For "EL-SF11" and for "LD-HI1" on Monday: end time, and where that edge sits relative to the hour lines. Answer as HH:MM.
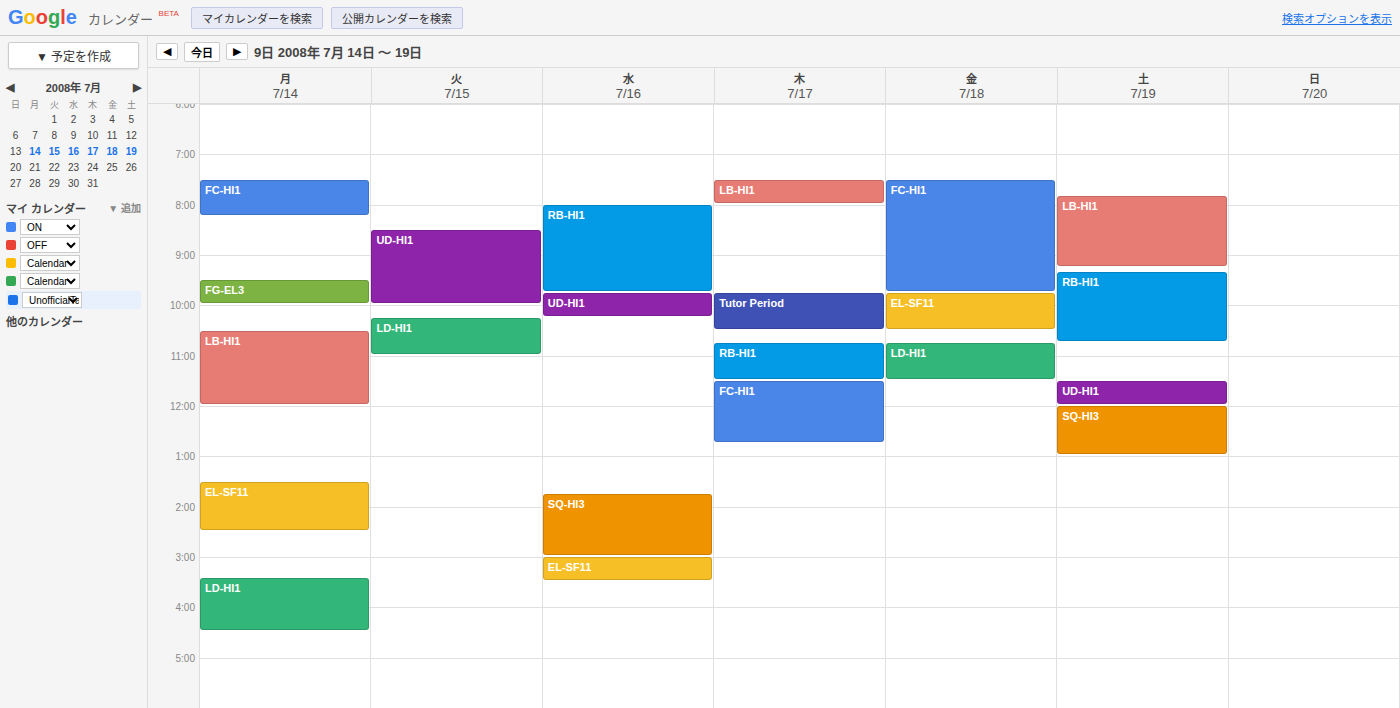
"EL-SF11": 14:30, halfway between the 14:00 and 15:00 lines. "LD-HI1": 16:30, halfway between the 16:00 and 17:00 lines.